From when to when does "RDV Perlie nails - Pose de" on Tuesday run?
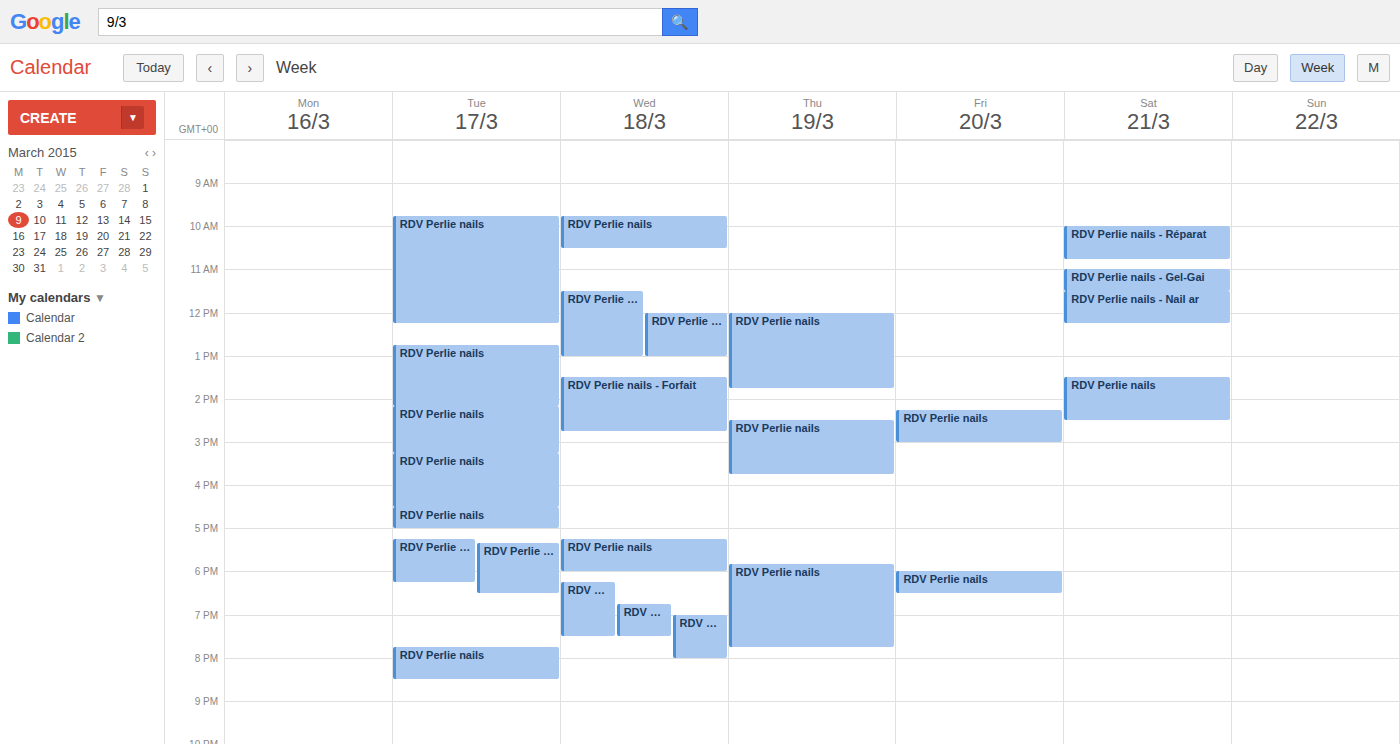
5:15 PM to 6:15 PM